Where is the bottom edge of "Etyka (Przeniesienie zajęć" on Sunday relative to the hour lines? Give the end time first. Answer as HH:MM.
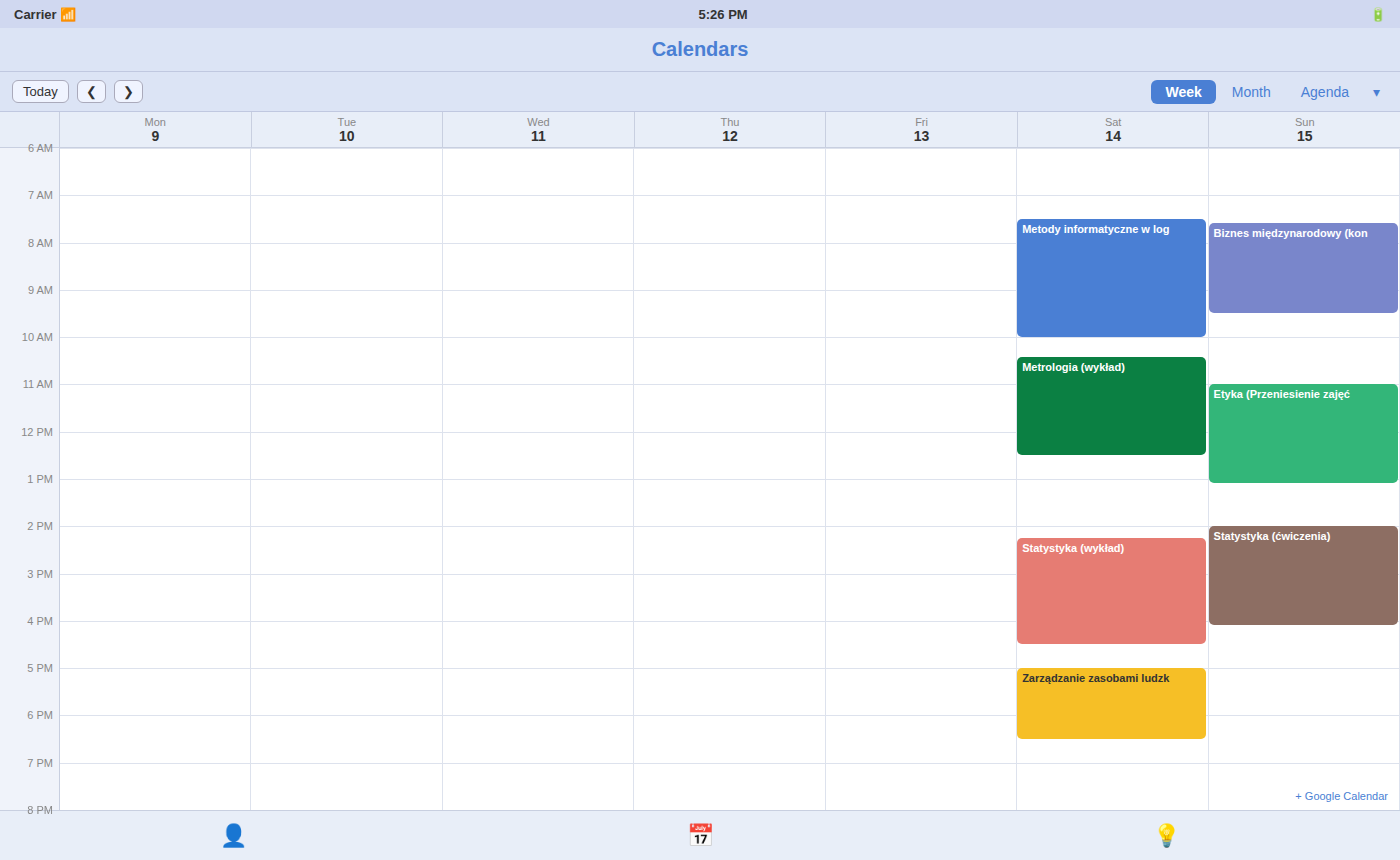
13:05 -- neither: 5 minutes below the 13:00 line and 55 minutes above the 14:00 line.